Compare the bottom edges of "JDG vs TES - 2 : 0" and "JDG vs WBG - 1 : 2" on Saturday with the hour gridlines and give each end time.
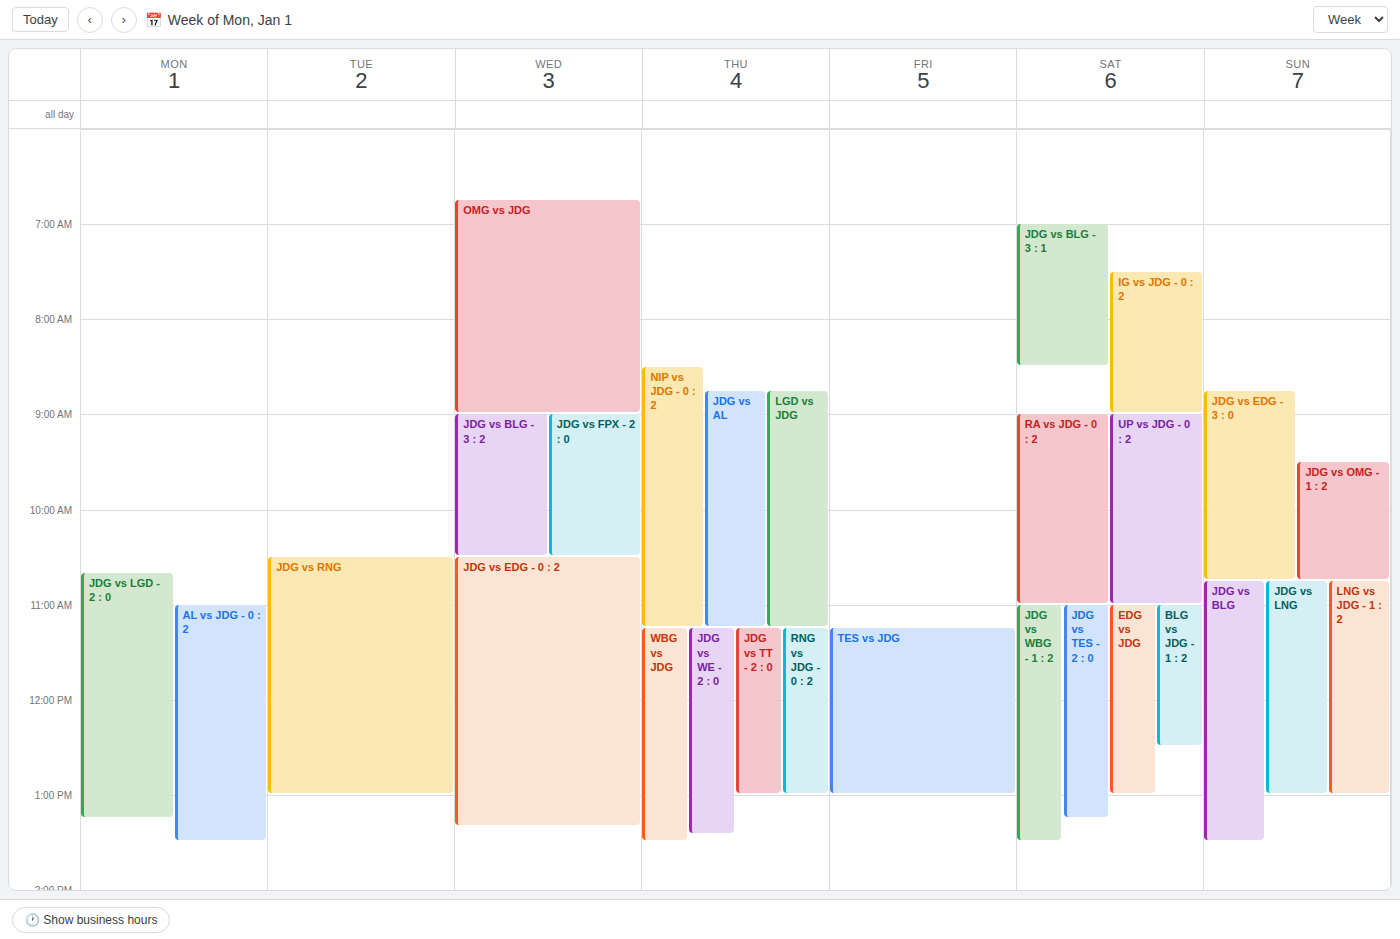
"JDG vs TES - 2 : 0": 1:15 PM, neither: a quarter of the way from the 1 PM line to the 2 PM line. "JDG vs WBG - 1 : 2": 1:30 PM, halfway between the 1 PM and 2 PM lines.